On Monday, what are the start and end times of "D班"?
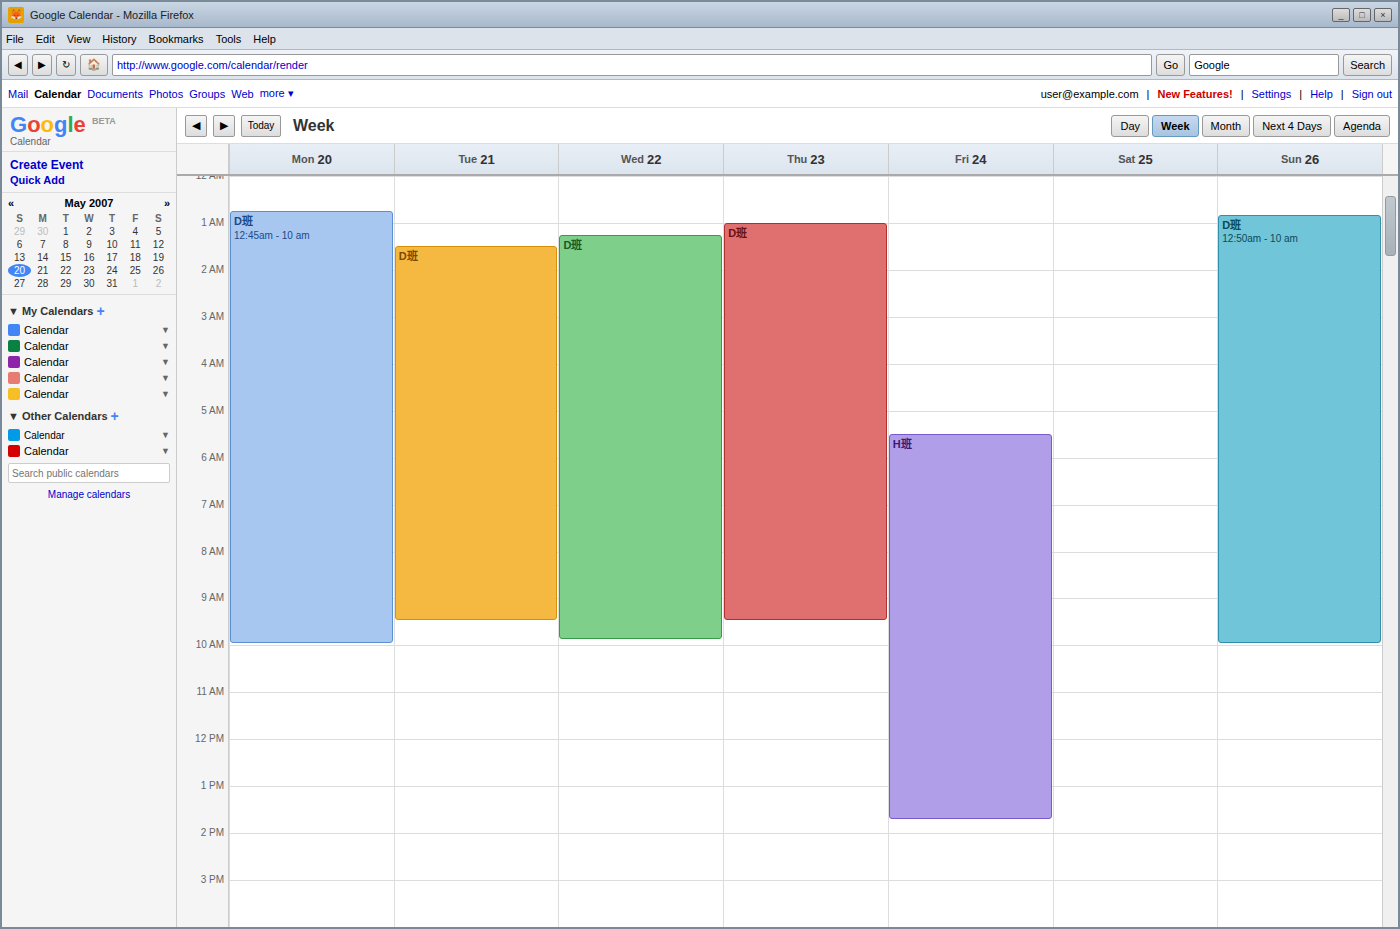
12:45 AM to 10:00 AM